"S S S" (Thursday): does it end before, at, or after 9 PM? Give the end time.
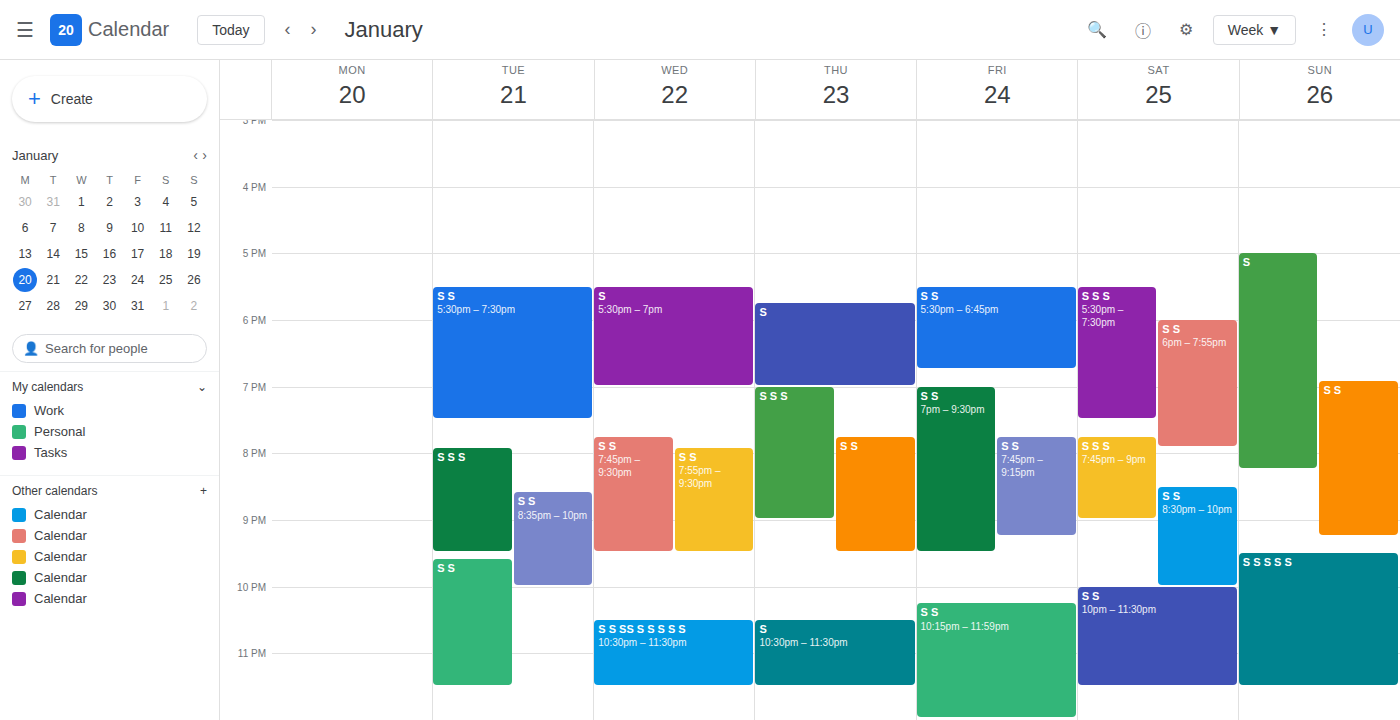
9:00 PM -- exactly at 9 PM, on the 9 PM line.